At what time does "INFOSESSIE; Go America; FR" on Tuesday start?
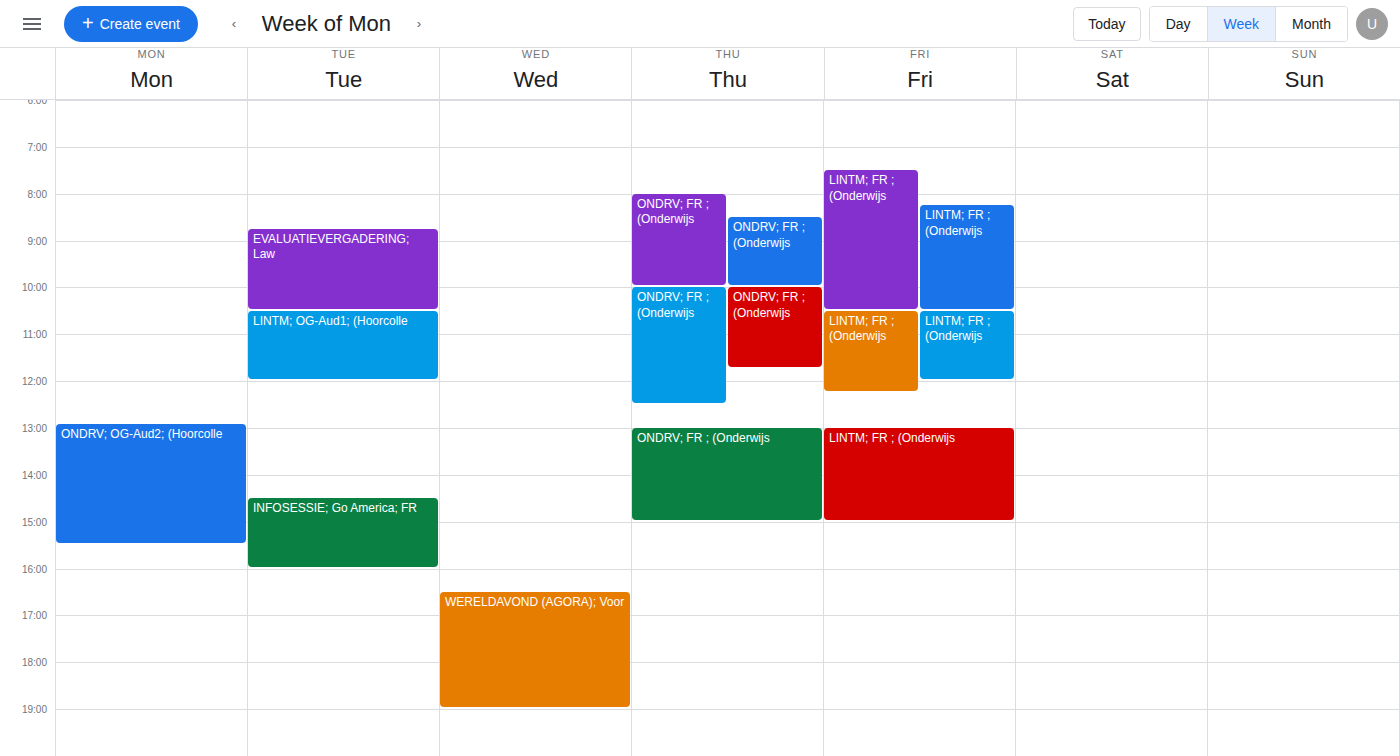
2:30 PM